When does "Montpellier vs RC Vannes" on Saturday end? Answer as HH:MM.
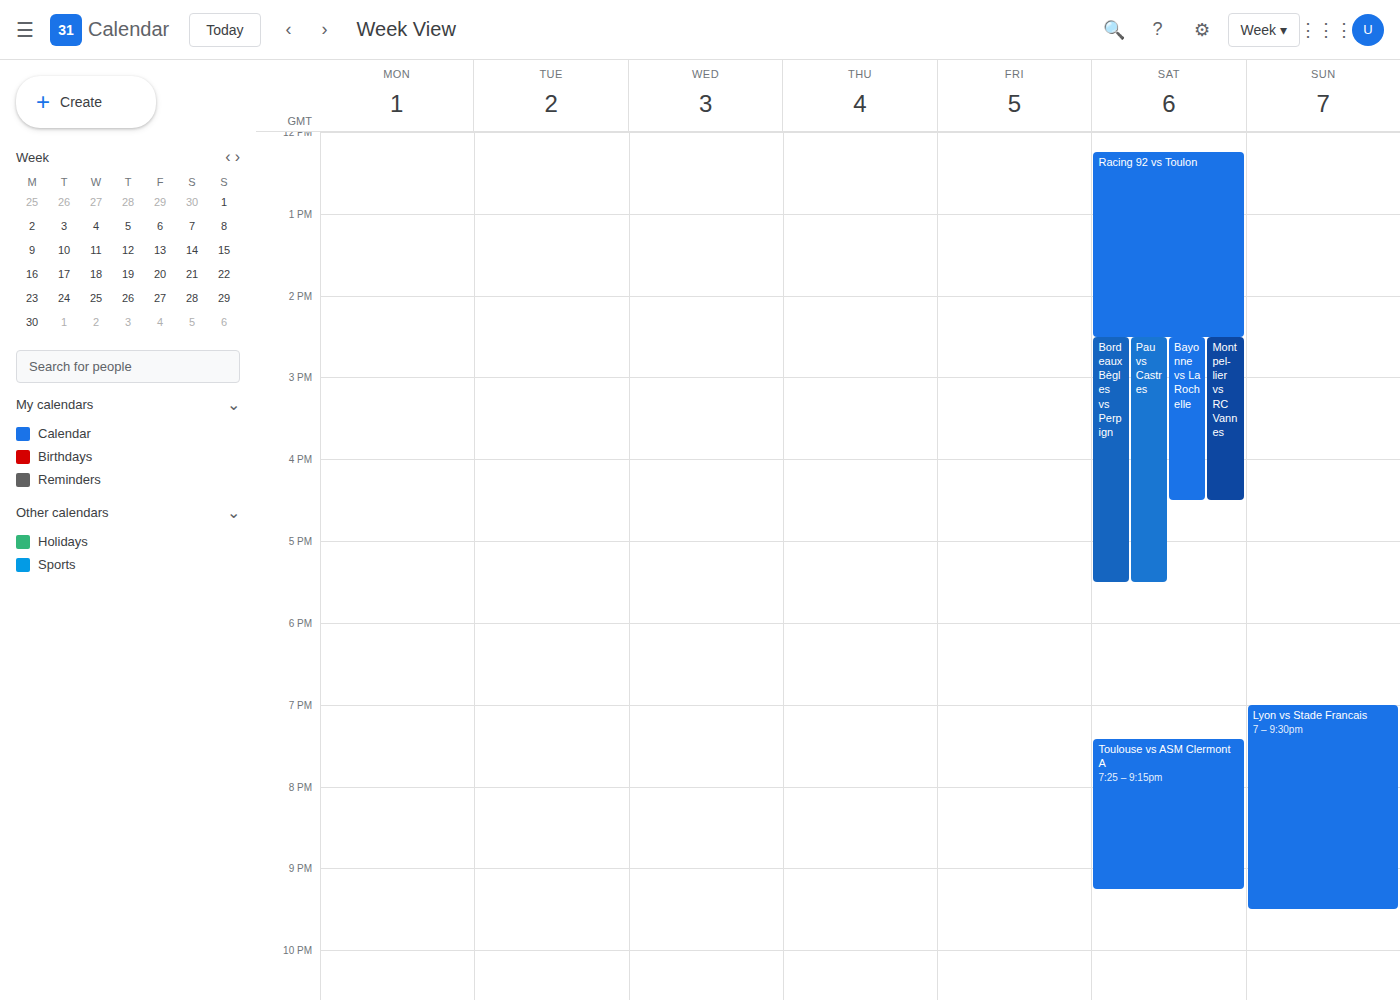
16:30